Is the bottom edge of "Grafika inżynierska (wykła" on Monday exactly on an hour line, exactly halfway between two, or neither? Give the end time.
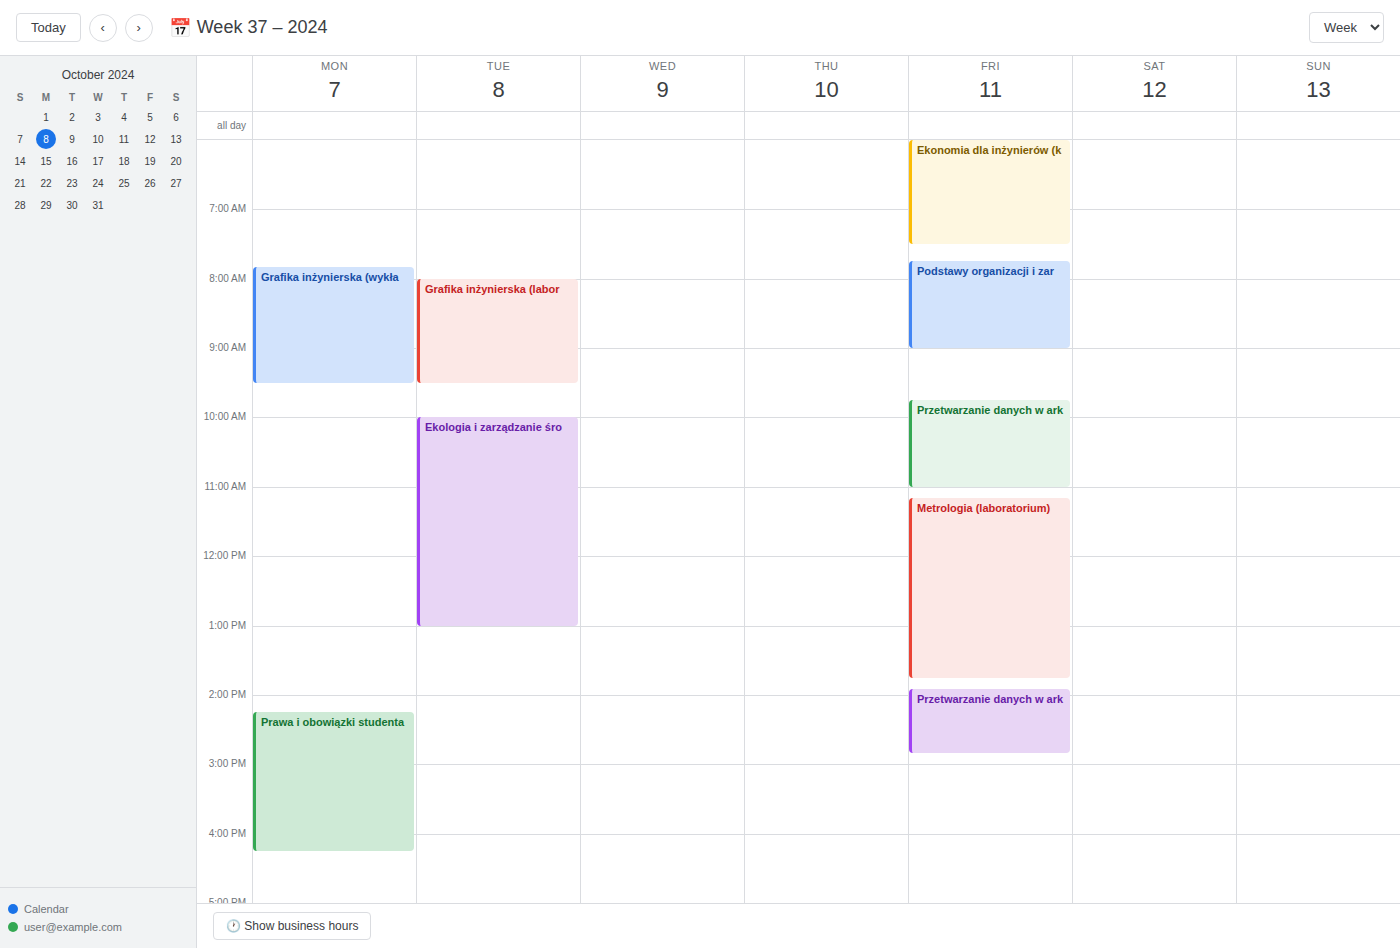
09:30 -- halfway between the 09:00 and 10:00 lines.